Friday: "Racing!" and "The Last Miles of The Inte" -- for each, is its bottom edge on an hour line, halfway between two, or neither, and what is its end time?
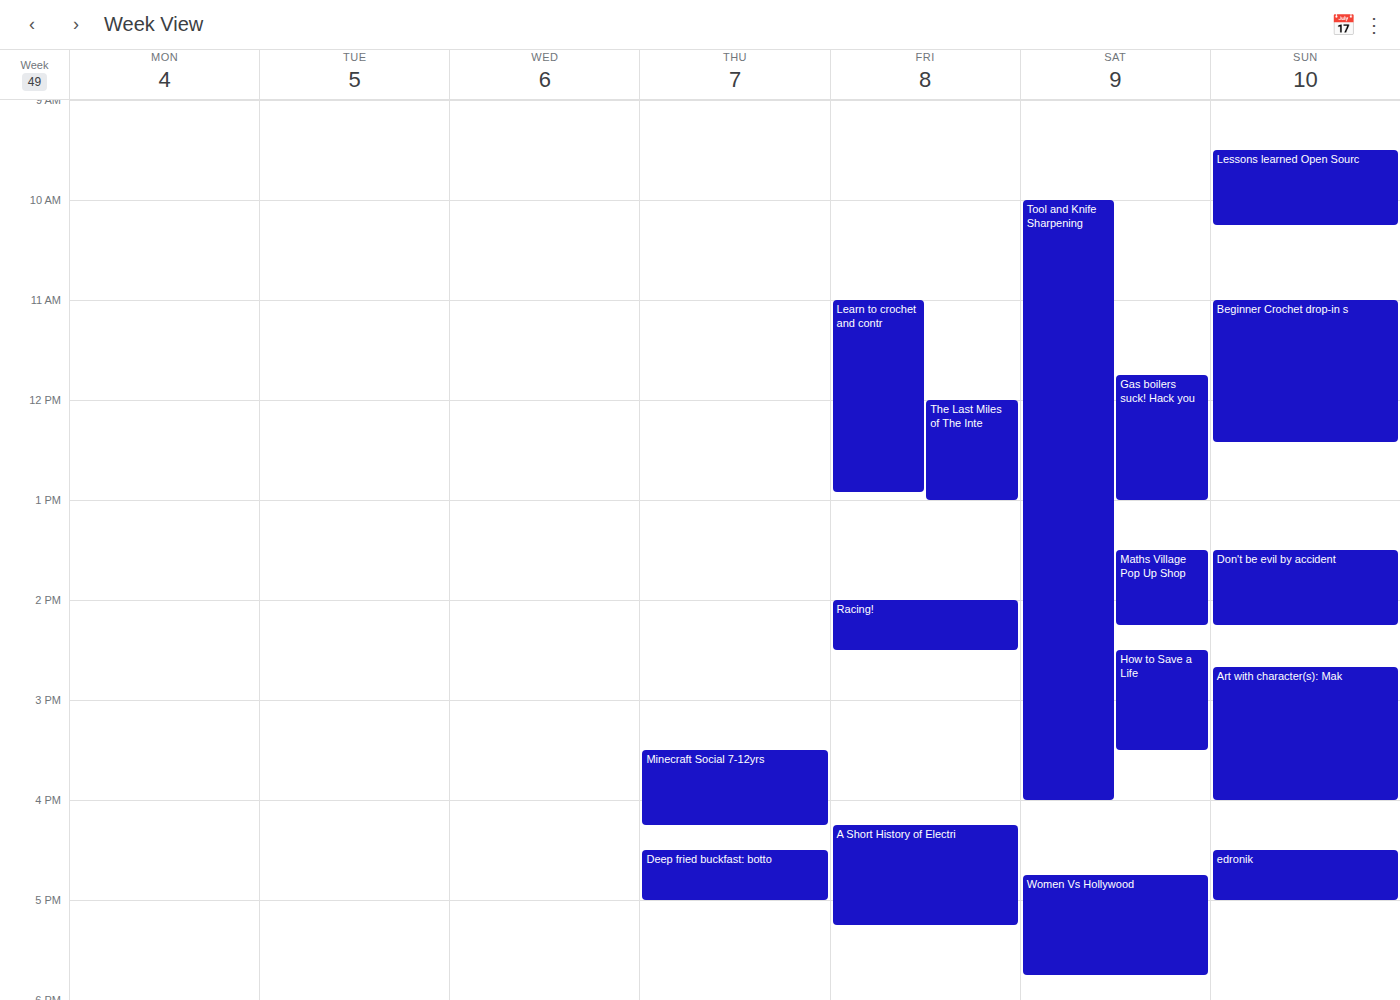
"Racing!": 2:30 PM, halfway between the 2 PM and 3 PM lines. "The Last Miles of The Inte": 1:00 PM, exactly on the 1 PM line.